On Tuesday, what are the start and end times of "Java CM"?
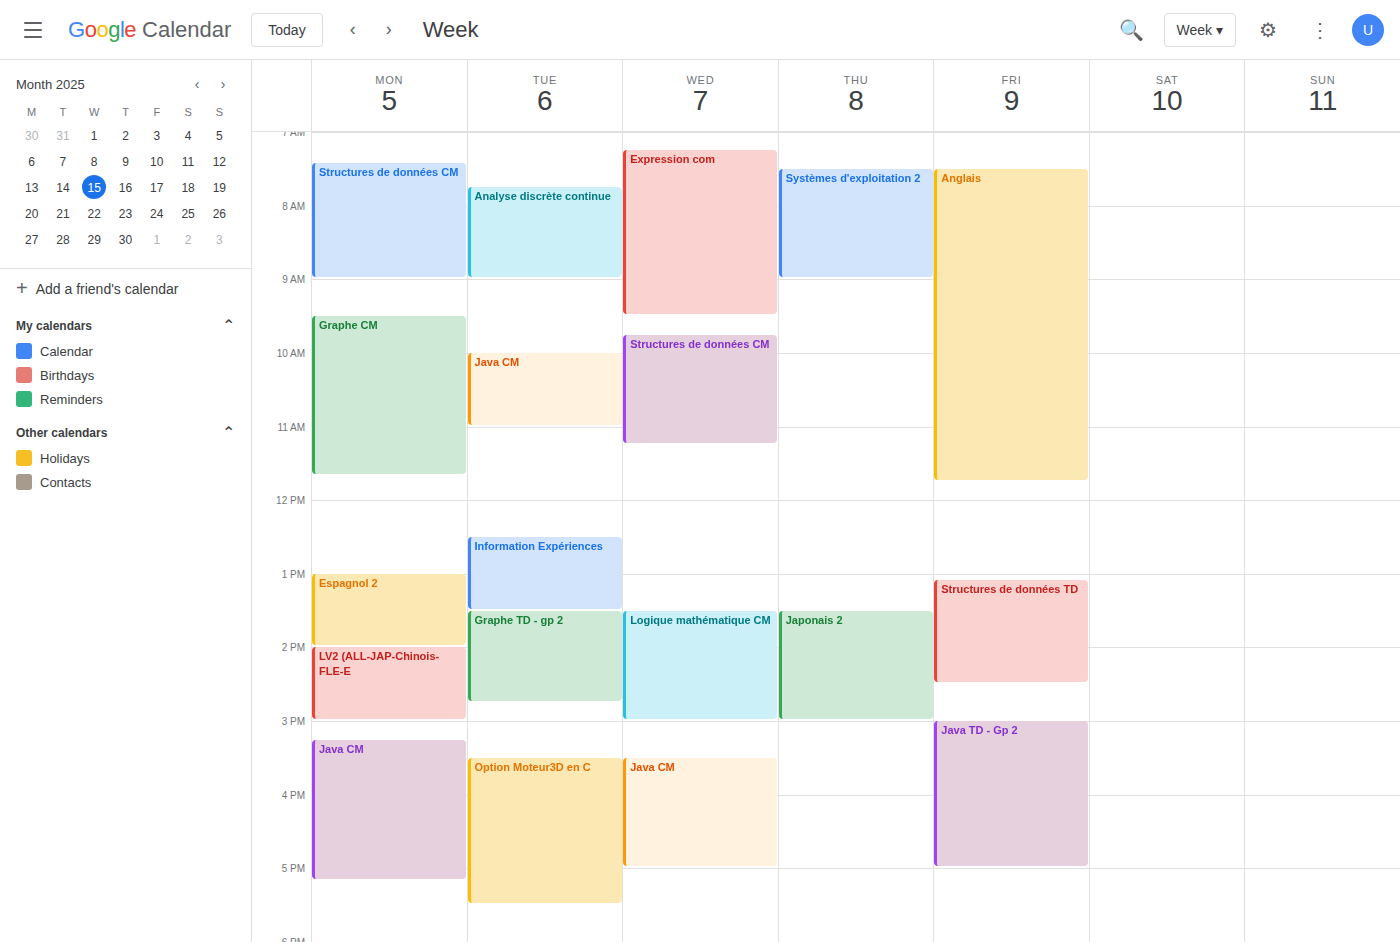
10:00 AM to 11:00 AM